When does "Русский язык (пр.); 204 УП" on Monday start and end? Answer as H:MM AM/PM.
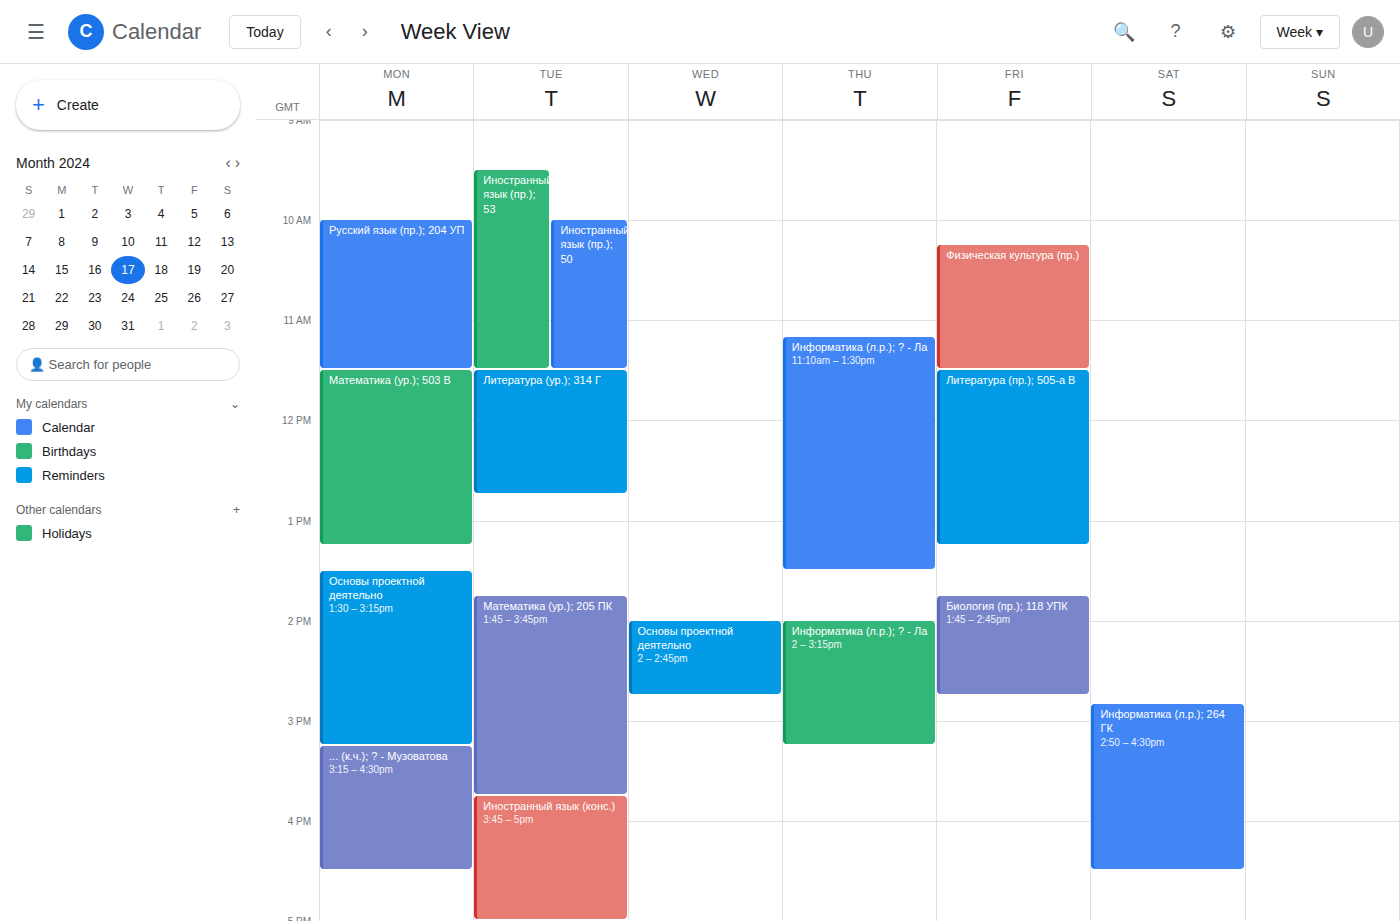
10:00 AM to 11:30 AM